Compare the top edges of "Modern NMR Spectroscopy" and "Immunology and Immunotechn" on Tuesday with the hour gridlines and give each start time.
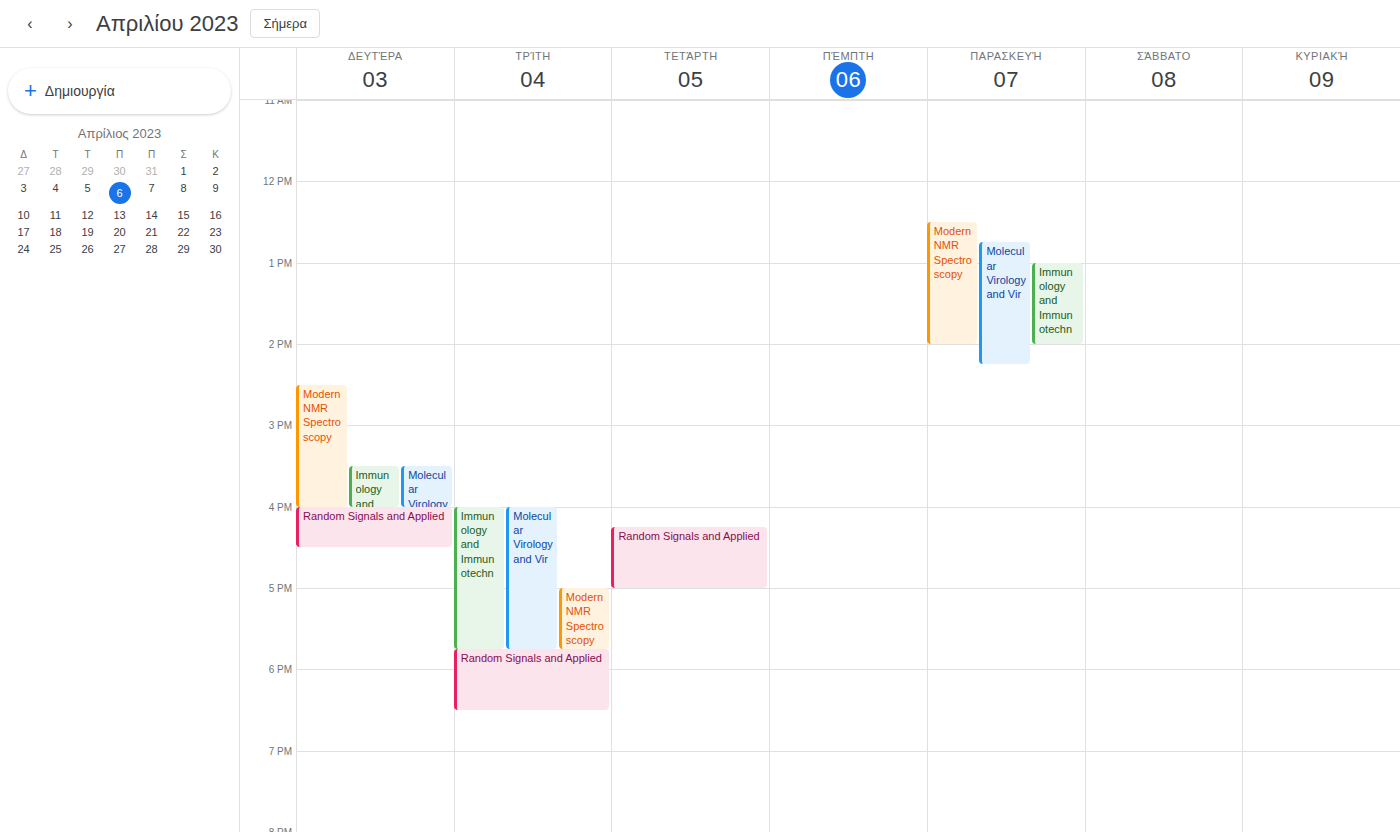
"Modern NMR Spectroscopy": 5:00 PM, exactly on the 5 PM line. "Immunology and Immunotechn": 4:00 PM, exactly on the 4 PM line.